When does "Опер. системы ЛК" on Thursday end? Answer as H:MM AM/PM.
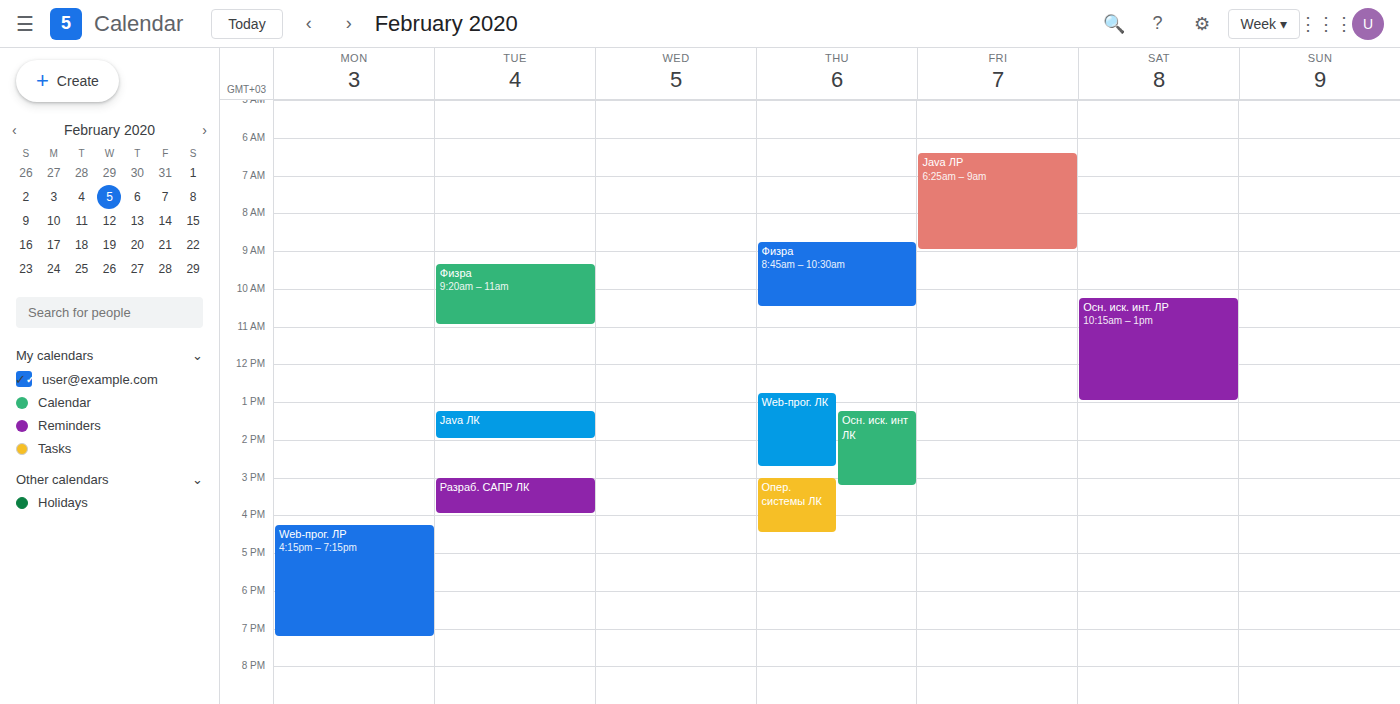
4:30 PM